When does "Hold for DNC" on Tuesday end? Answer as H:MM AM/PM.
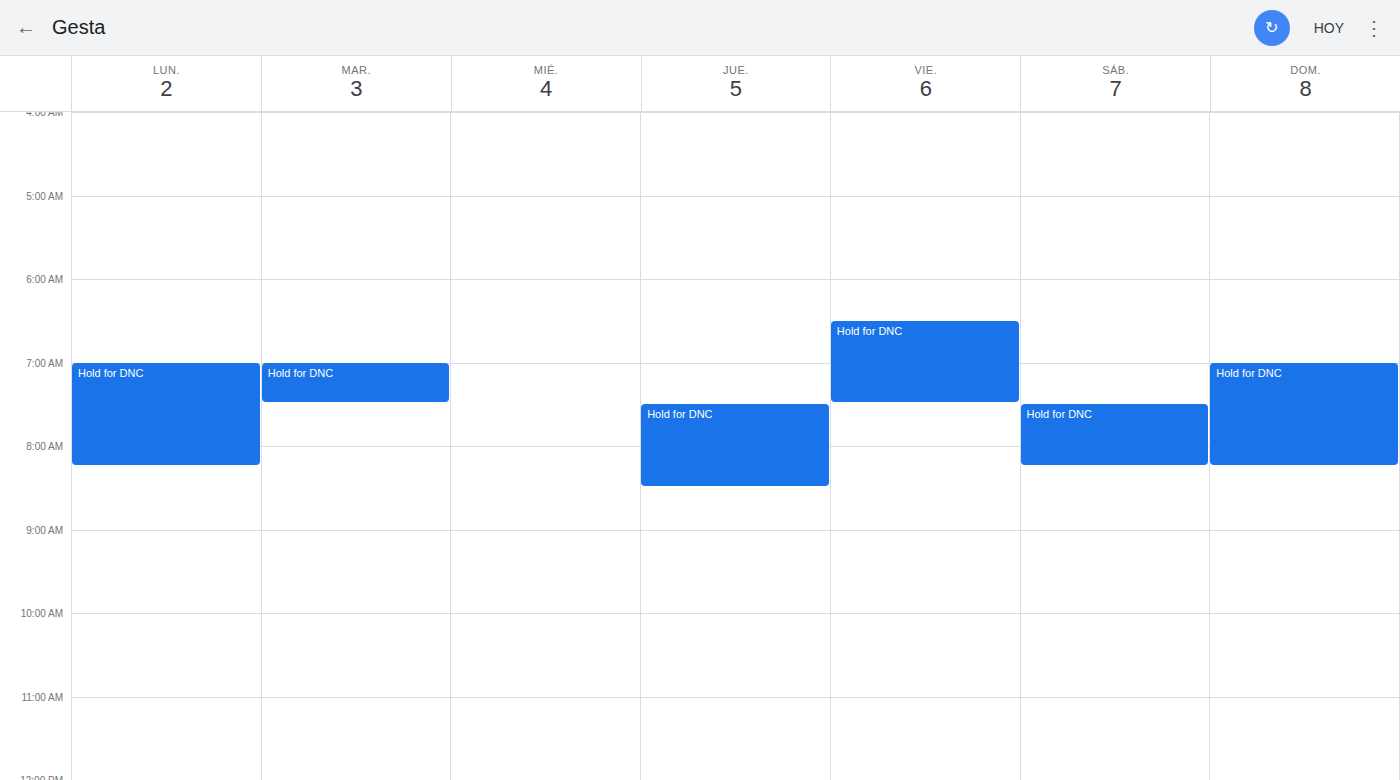
7:30 AM